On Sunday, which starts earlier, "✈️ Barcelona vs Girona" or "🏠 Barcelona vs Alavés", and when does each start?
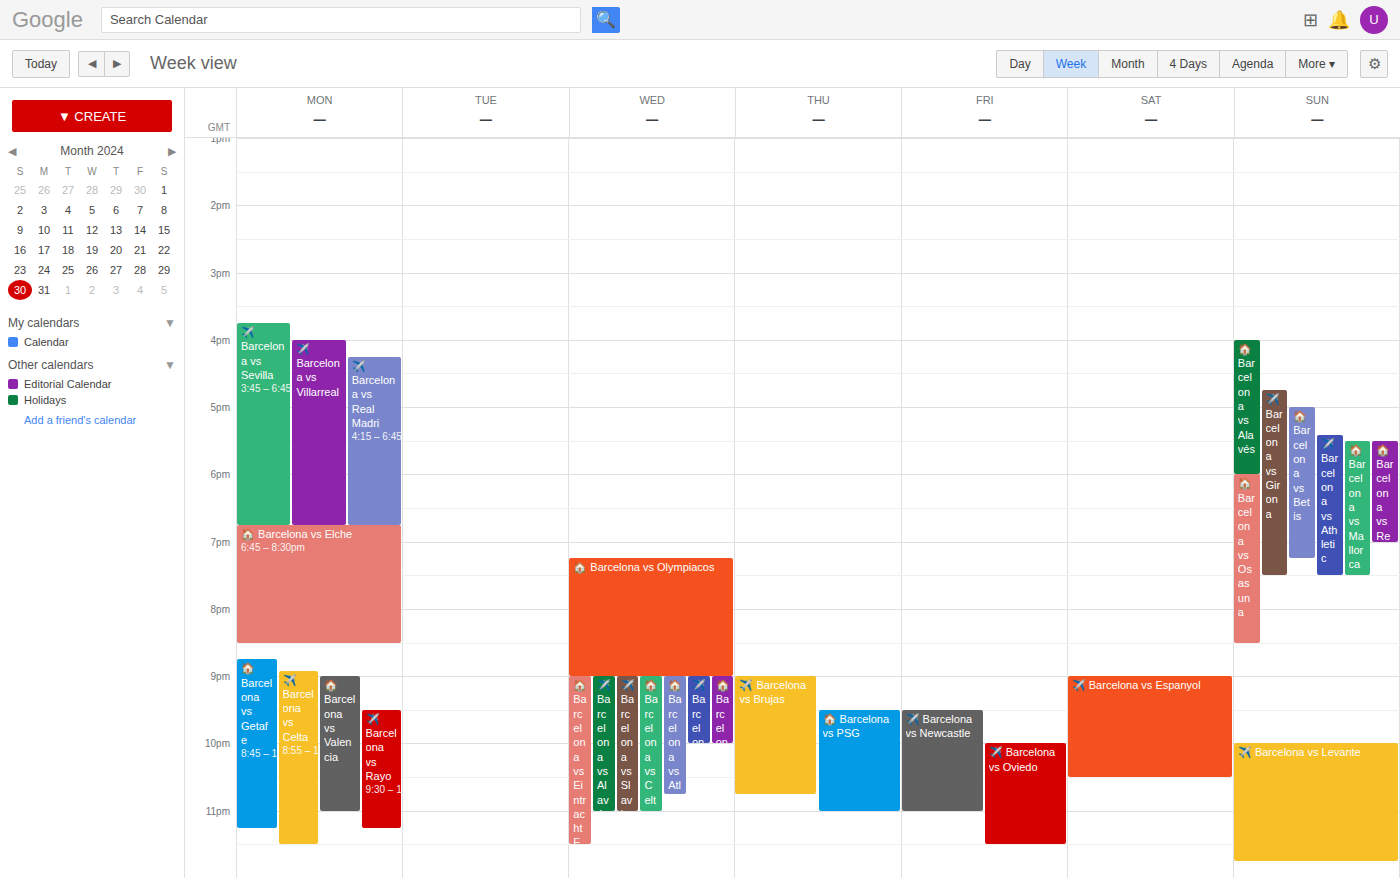
"🏠 Barcelona vs Alavés" 4:00 PM; "✈️ Barcelona vs Girona" 4:45 PM.